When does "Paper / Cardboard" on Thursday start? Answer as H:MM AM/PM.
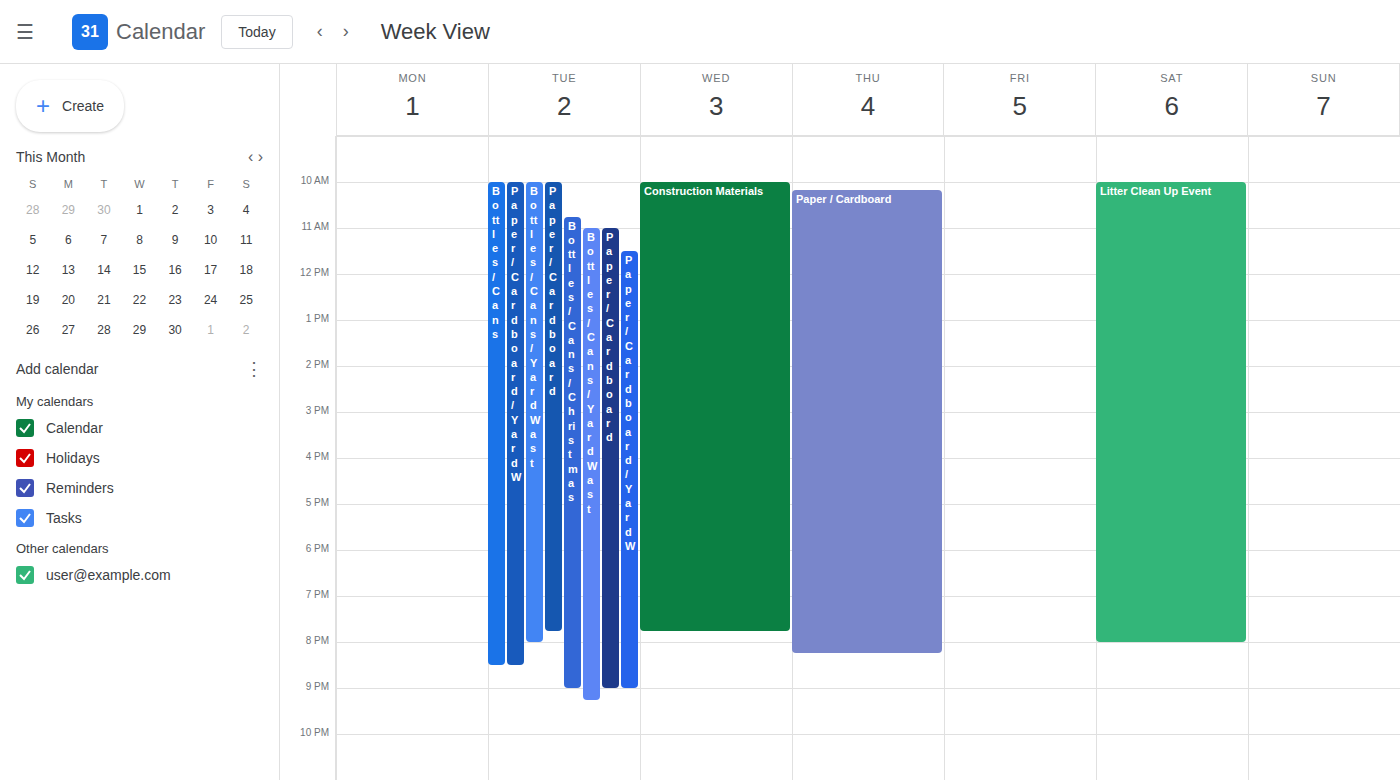
10:10 AM